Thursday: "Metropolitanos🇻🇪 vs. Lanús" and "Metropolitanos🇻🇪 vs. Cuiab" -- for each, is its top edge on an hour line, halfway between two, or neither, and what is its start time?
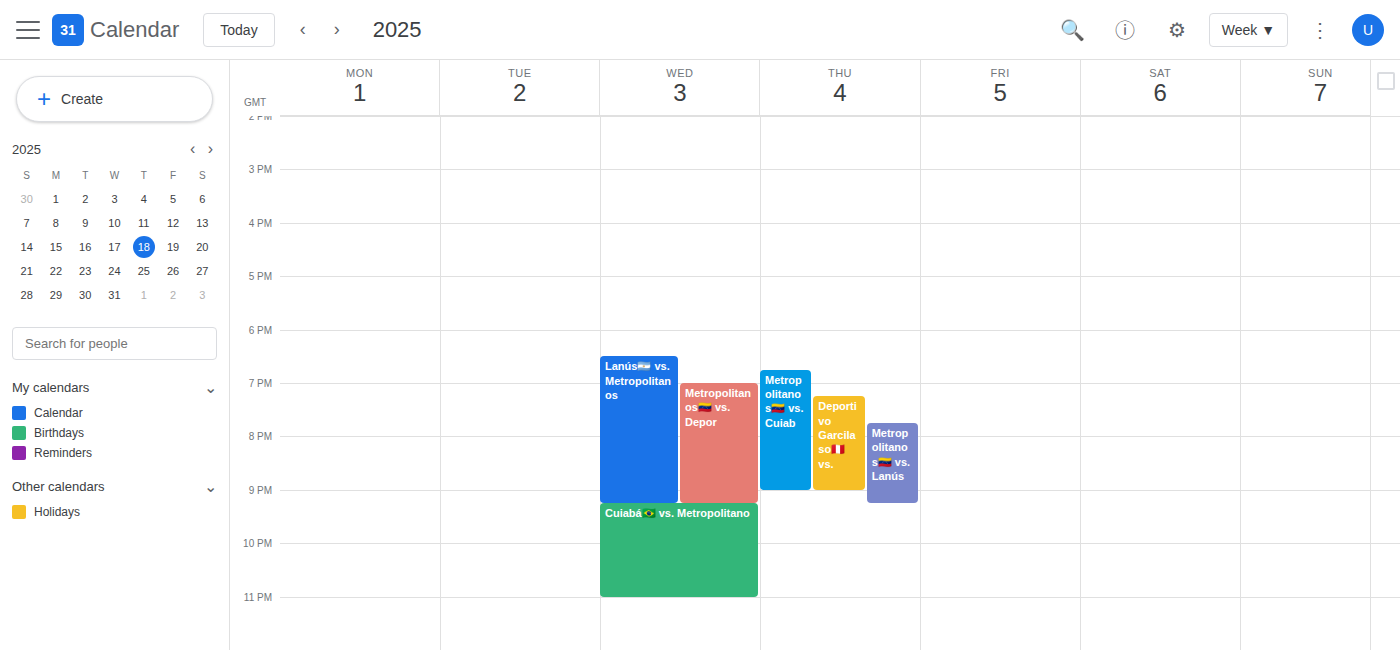
"Metropolitanos🇻🇪 vs. Lanús": 19:45, neither: three quarters of the way from the 19:00 line to the 20:00 line. "Metropolitanos🇻🇪 vs. Cuiab": 18:45, neither: three quarters of the way from the 18:00 line to the 19:00 line.